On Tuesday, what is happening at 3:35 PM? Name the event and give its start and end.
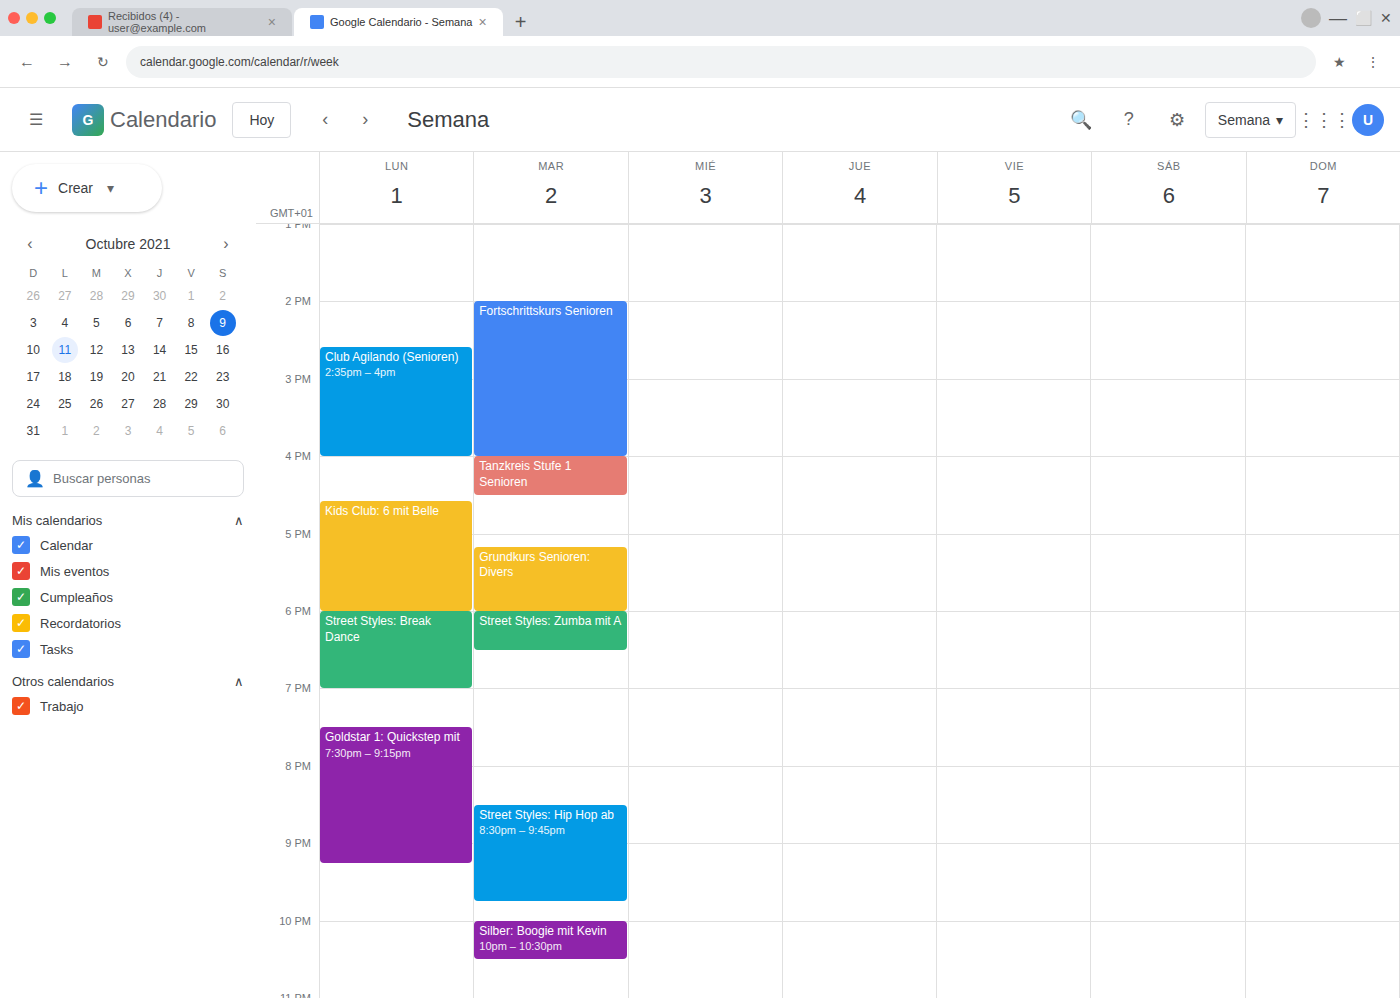
"Fortschrittskurs Senioren", 2:00 PM to 4:00 PM